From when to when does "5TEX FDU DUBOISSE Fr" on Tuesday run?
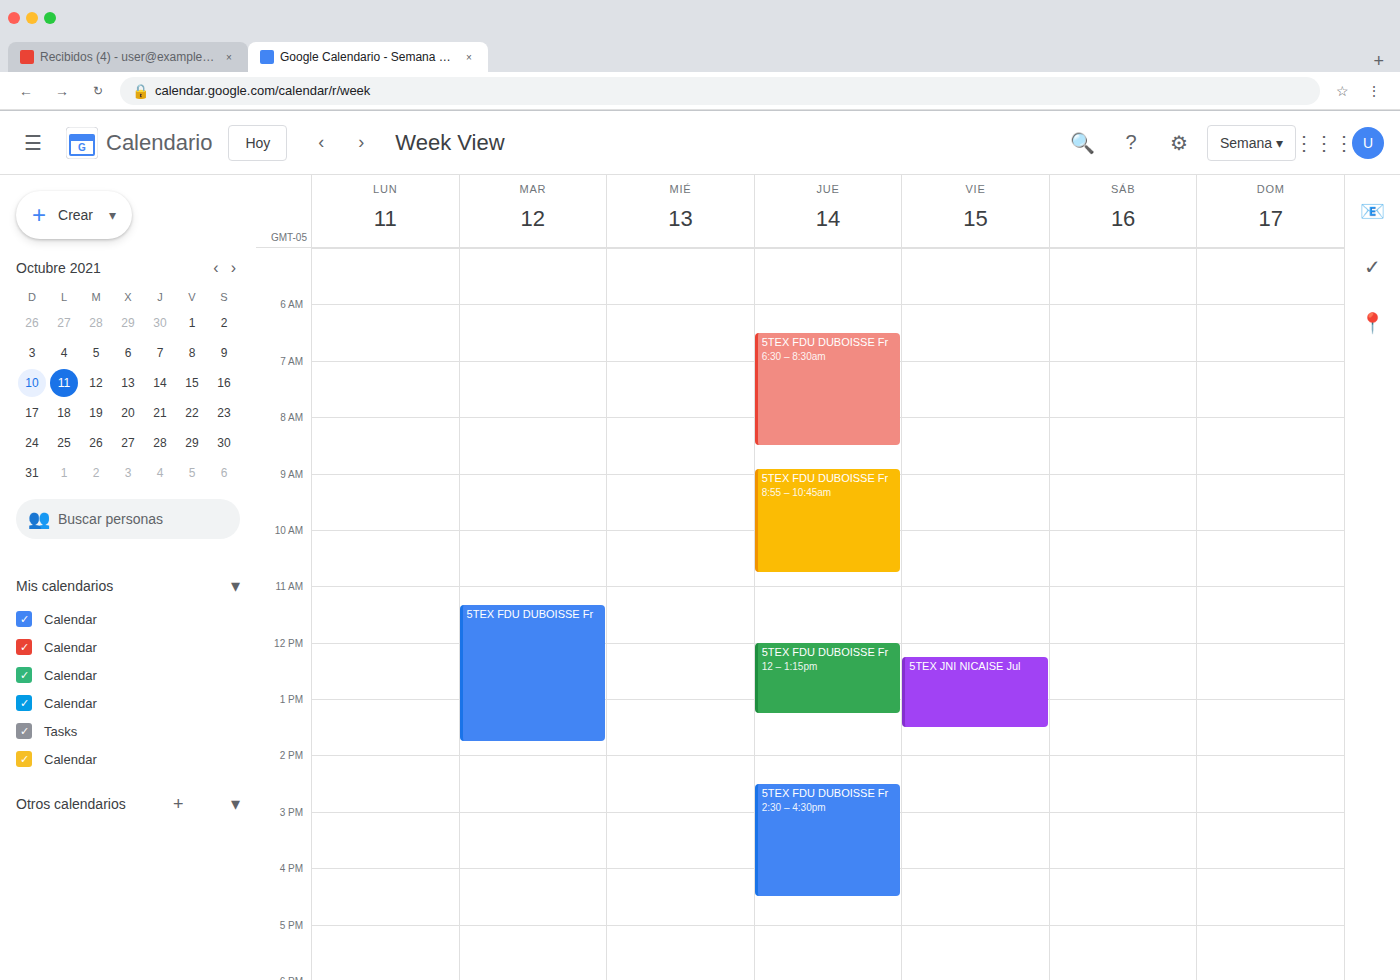
11:20 to 13:45